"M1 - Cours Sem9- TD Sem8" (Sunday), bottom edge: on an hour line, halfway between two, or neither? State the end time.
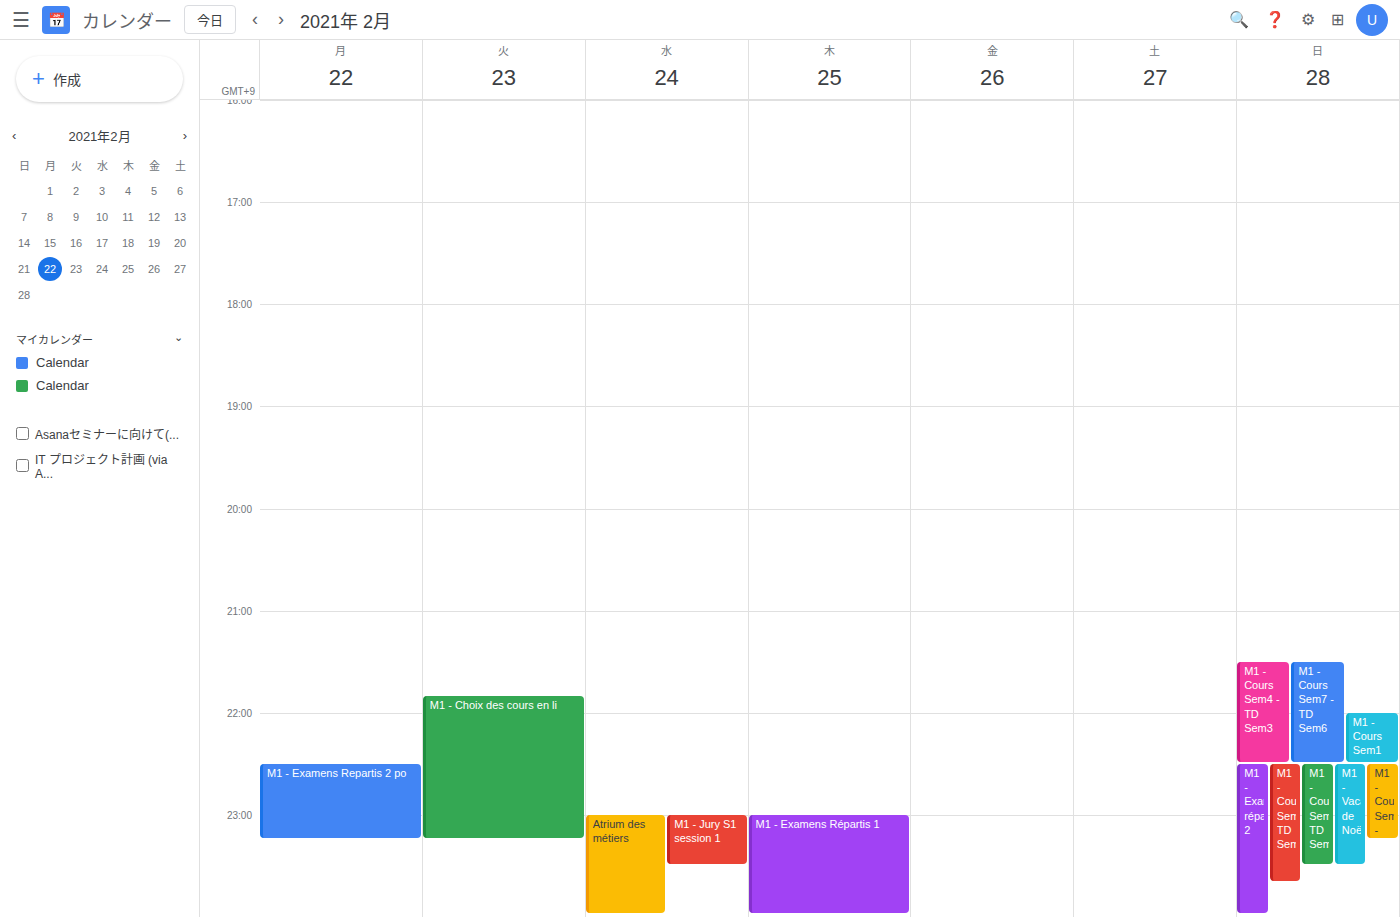
11:40 PM -- neither: 40 minutes below the 11 PM line and 20 minutes above the 12 AM line.